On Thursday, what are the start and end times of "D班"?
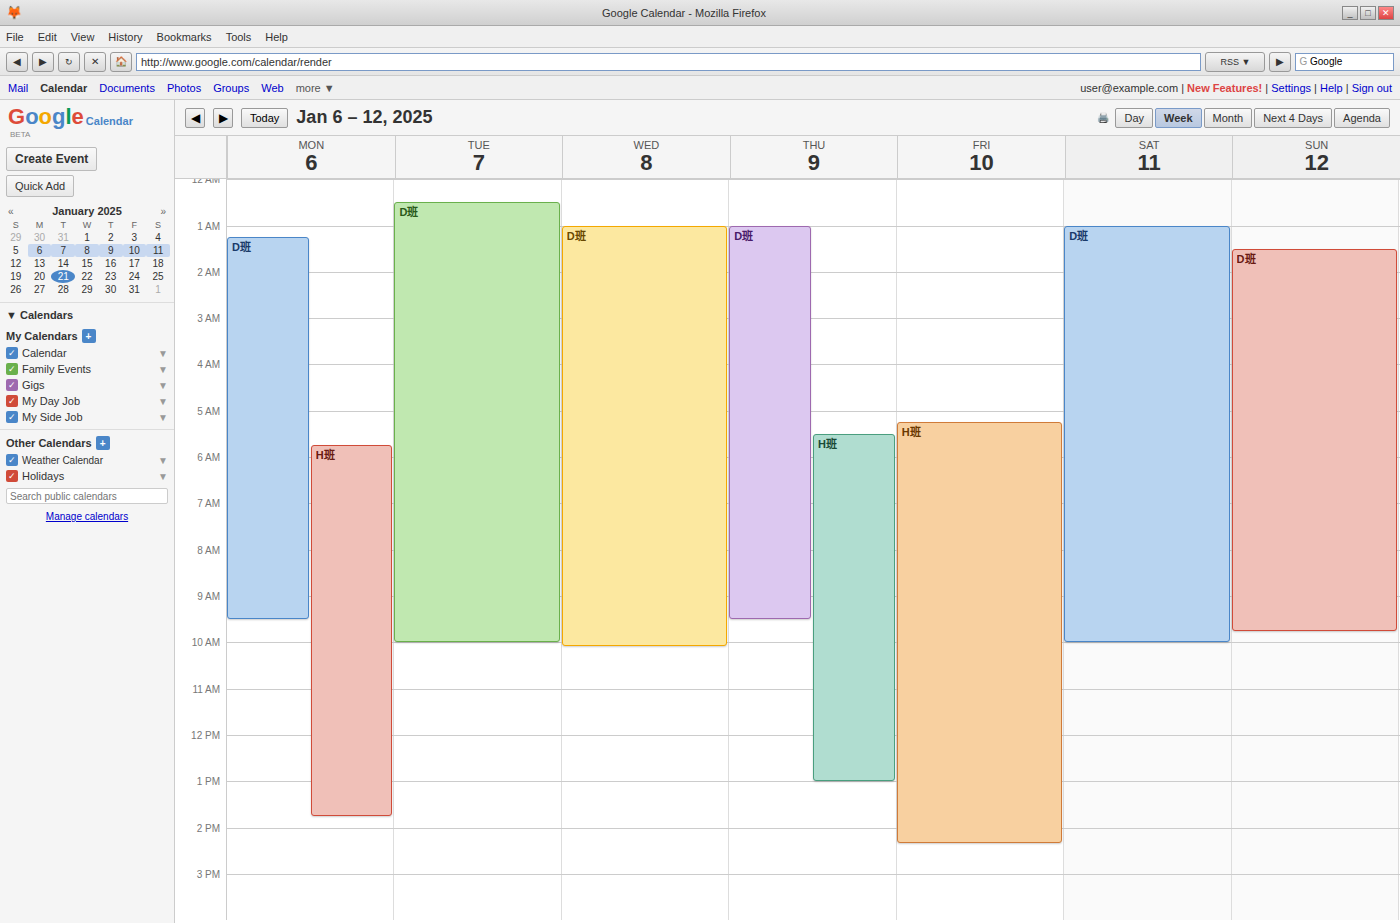
1:00 AM to 9:30 AM